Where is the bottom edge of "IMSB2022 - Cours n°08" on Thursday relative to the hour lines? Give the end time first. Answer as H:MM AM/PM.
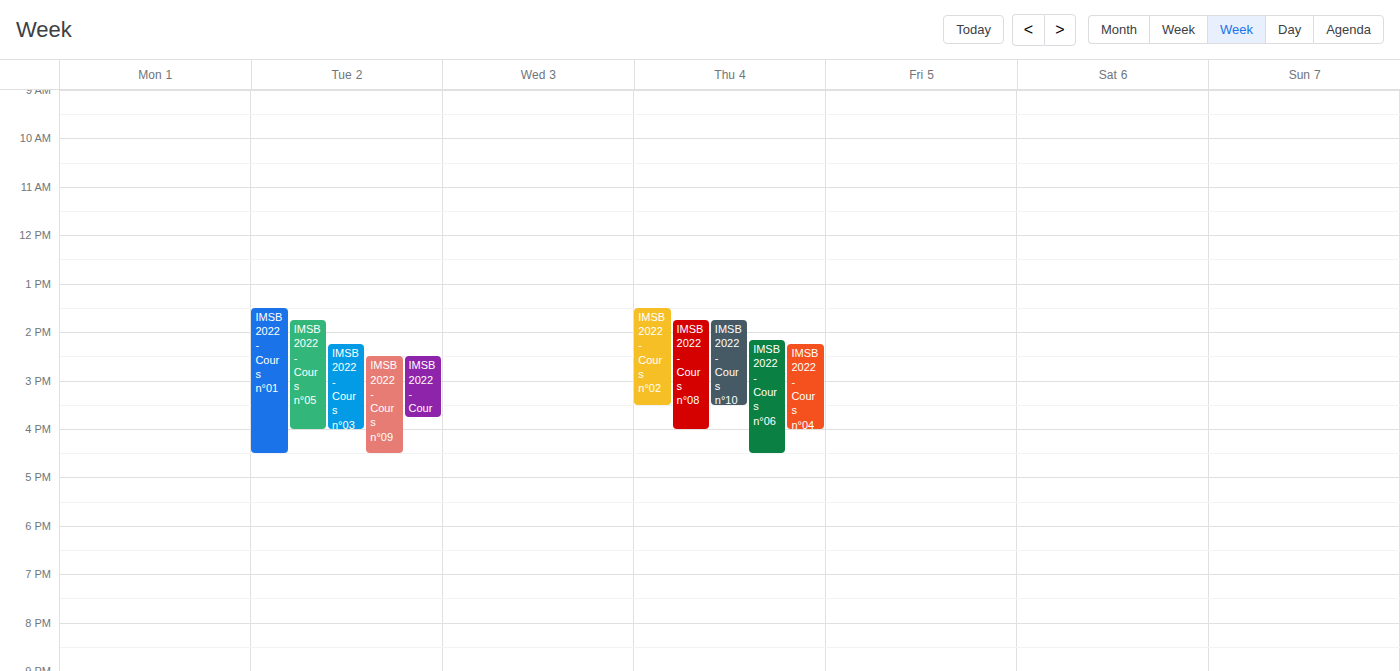
4:00 PM -- exactly on the 4 PM line.